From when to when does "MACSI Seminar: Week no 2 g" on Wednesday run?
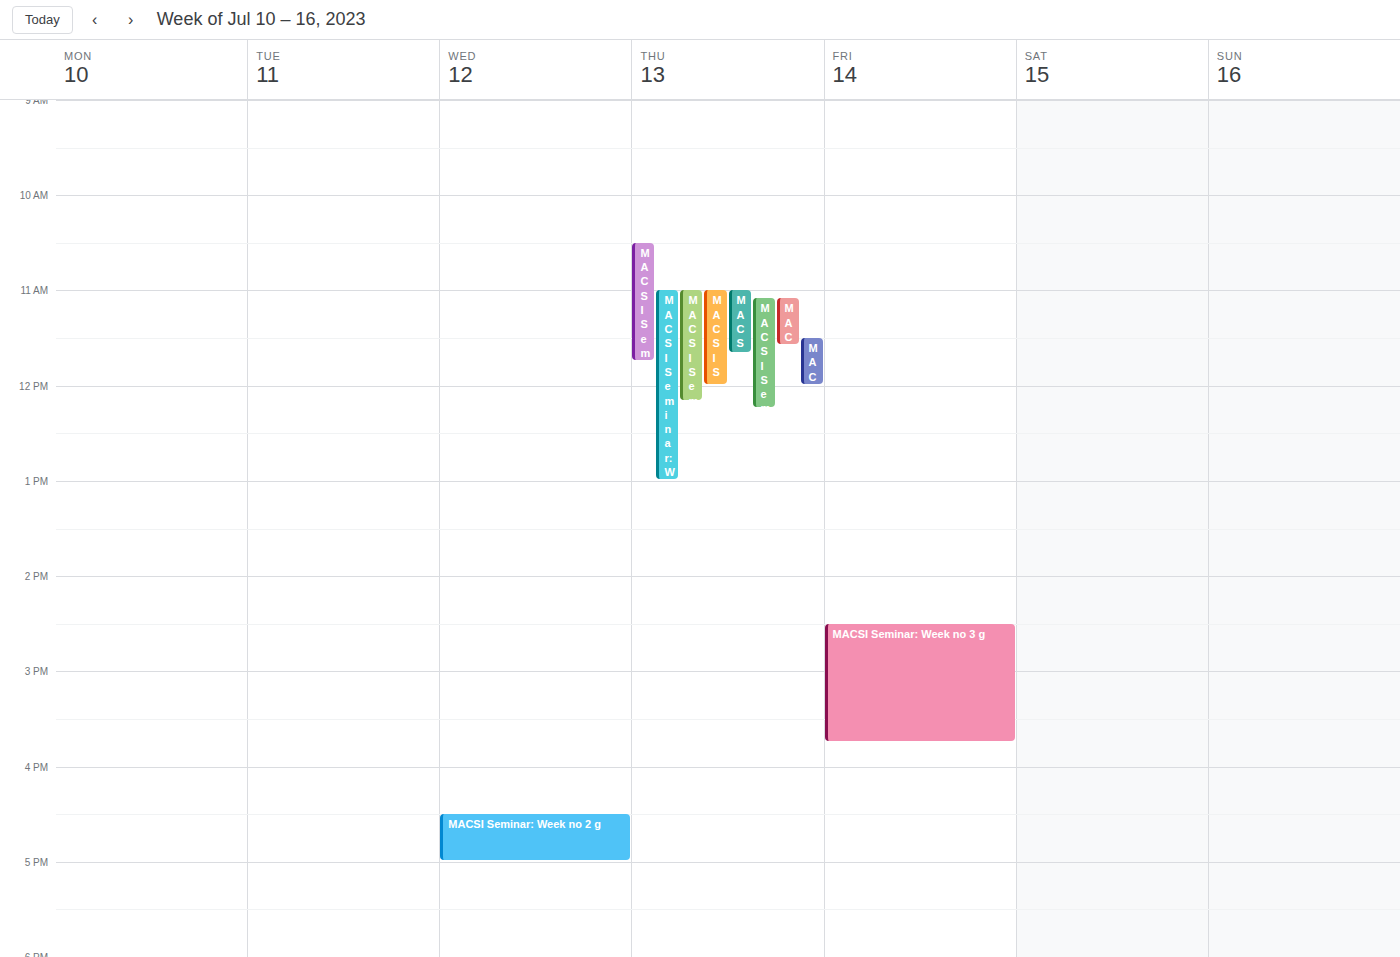
16:30 to 17:00